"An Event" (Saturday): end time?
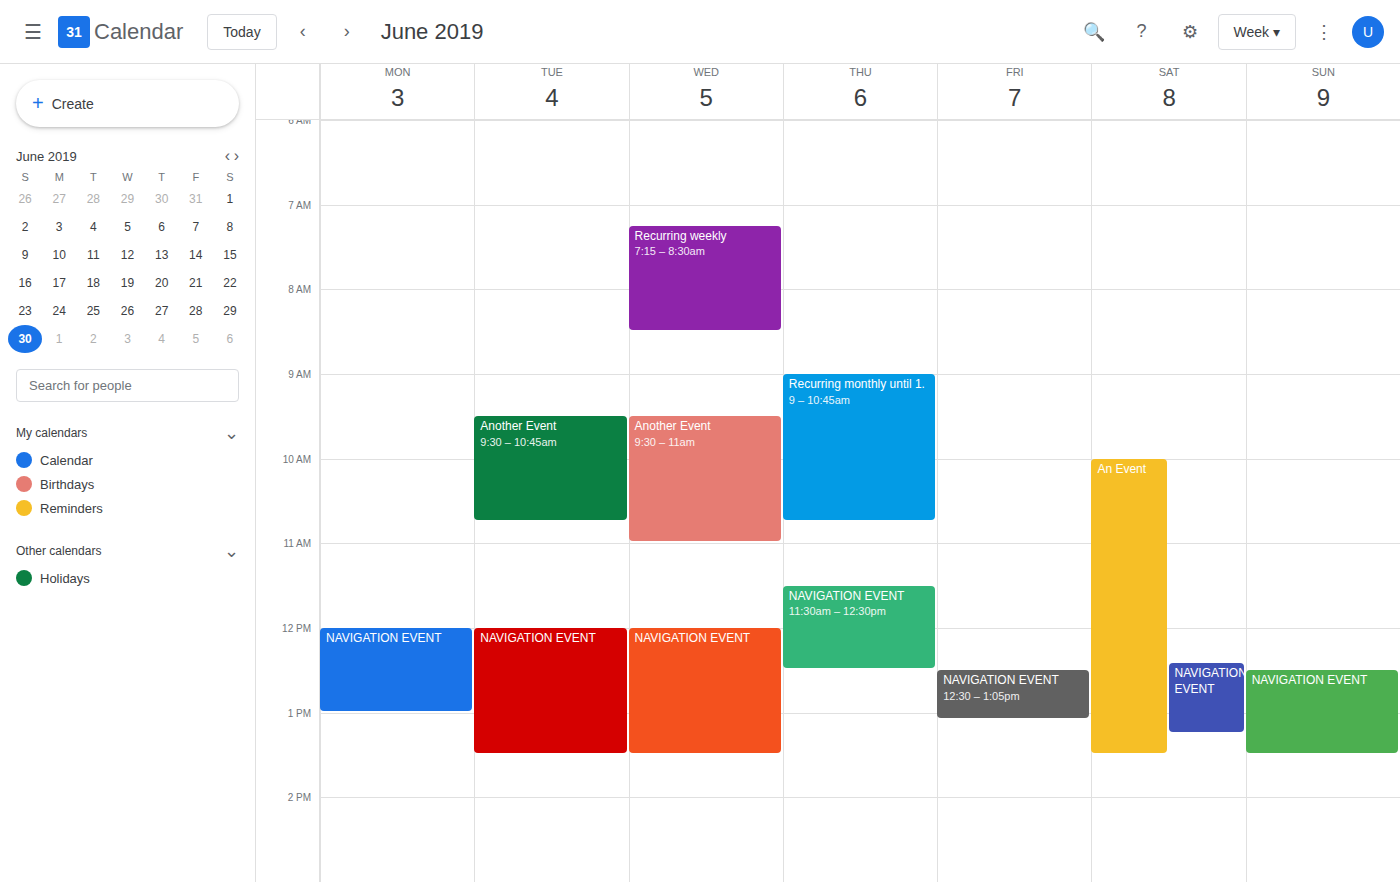
1:30 PM